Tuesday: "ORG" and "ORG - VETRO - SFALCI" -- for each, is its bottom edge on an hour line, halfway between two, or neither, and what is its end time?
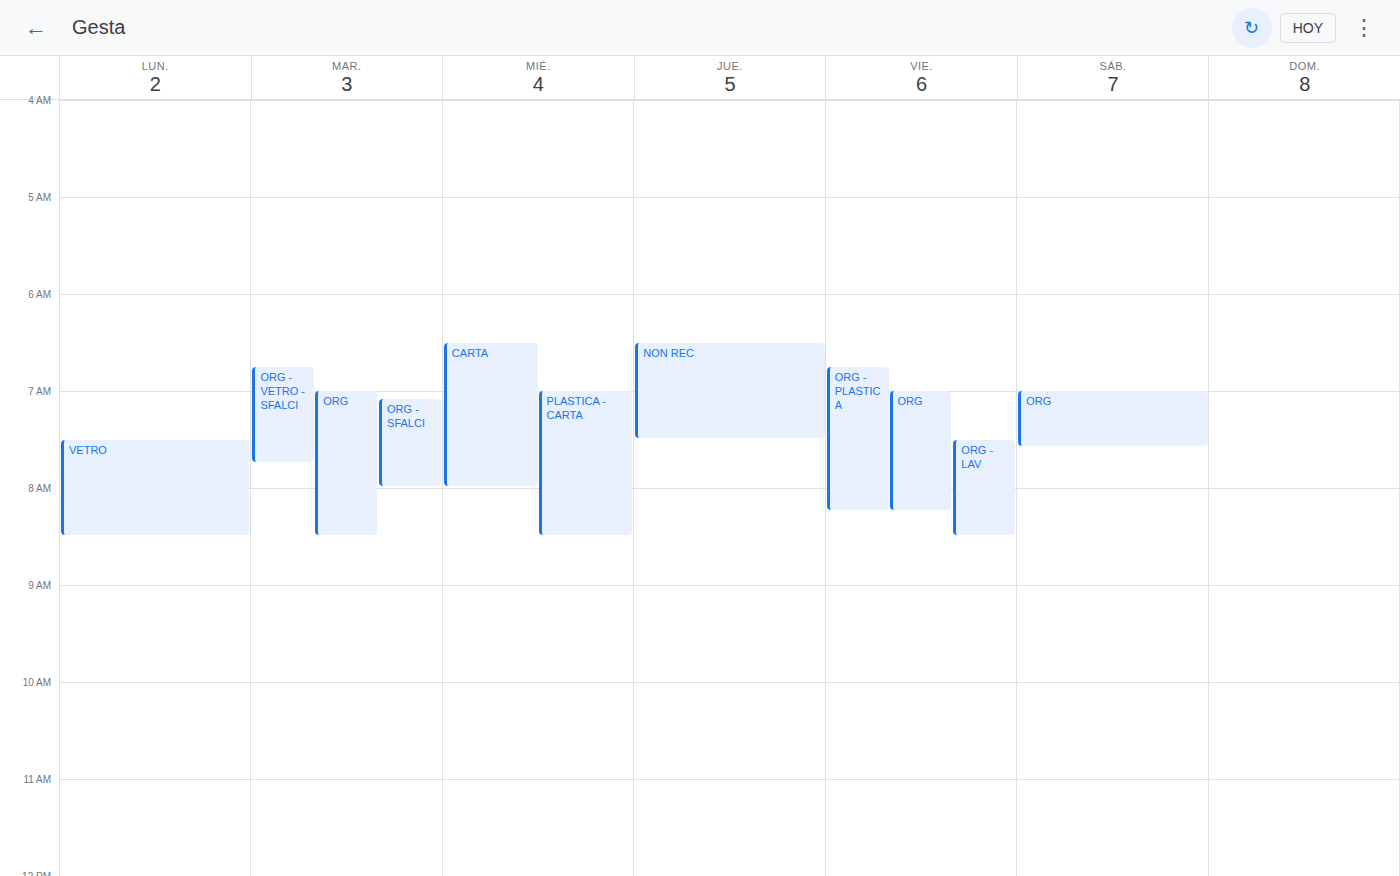
"ORG": 8:30 AM, halfway between the 8 AM and 9 AM lines. "ORG - VETRO - SFALCI": 7:45 AM, neither: three quarters of the way from the 7 AM line to the 8 AM line.